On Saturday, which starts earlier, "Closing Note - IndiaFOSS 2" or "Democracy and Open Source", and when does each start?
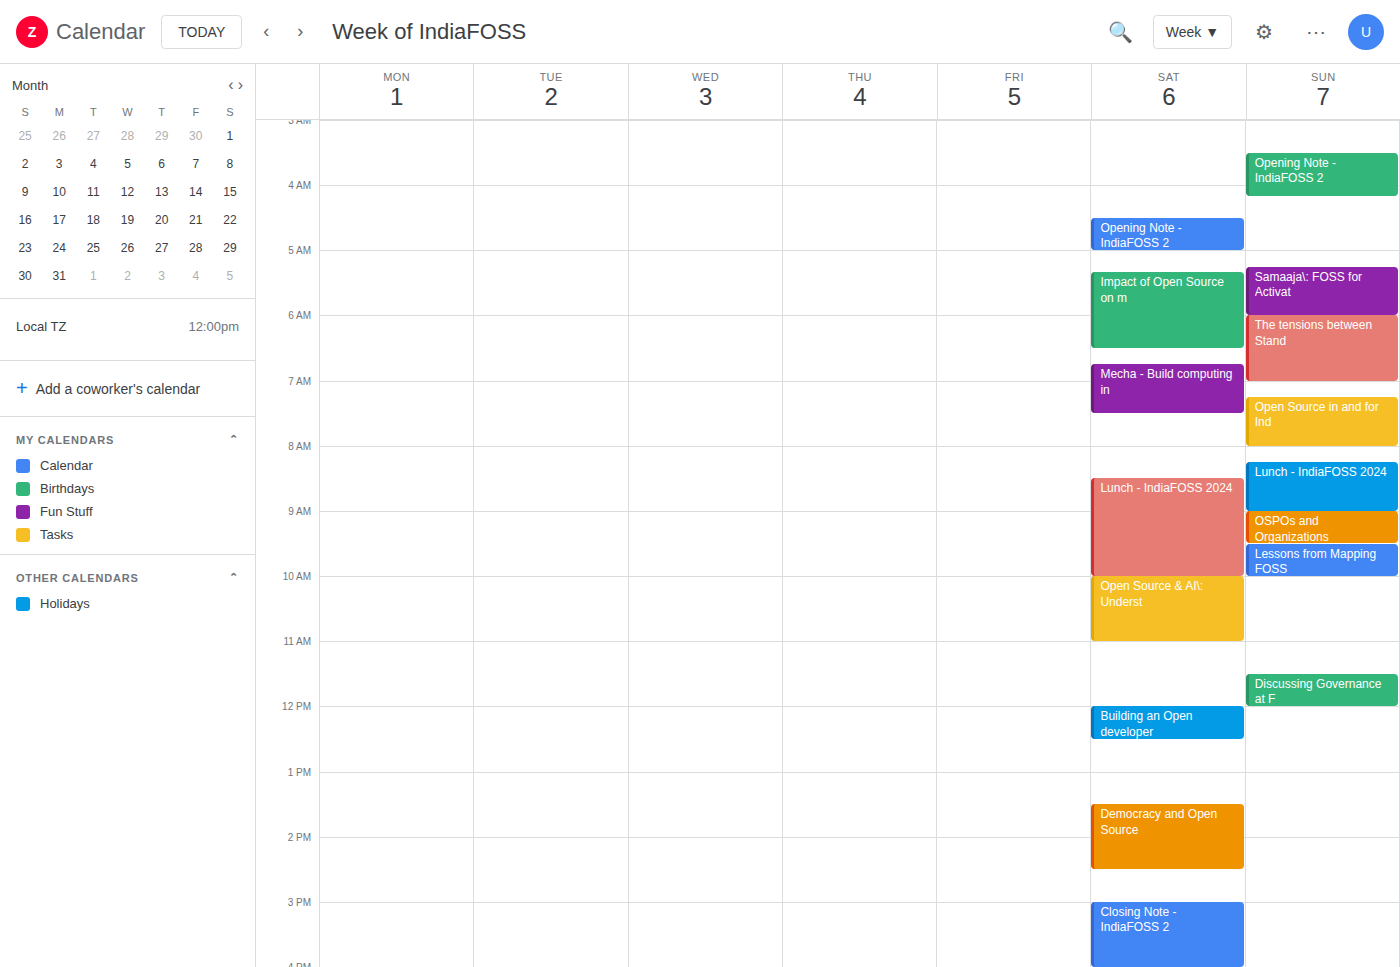
"Democracy and Open Source" 1:30 PM; "Closing Note - IndiaFOSS 2" 3:00 PM.